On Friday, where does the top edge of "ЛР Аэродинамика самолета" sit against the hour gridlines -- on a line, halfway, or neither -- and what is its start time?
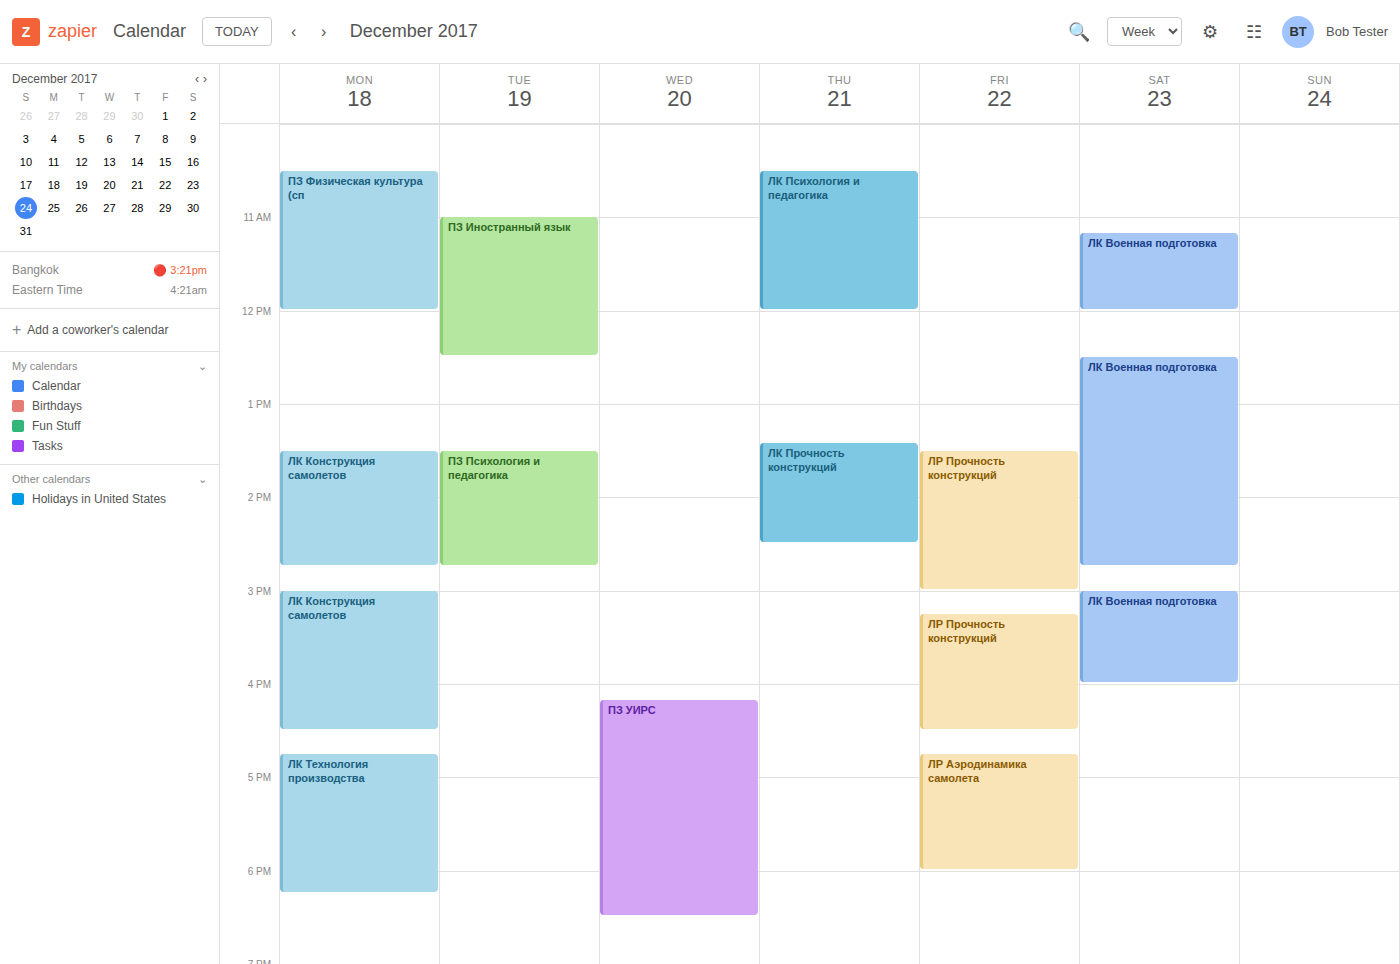
4:45 PM -- neither: three quarters of the way from the 4 PM line to the 5 PM line.